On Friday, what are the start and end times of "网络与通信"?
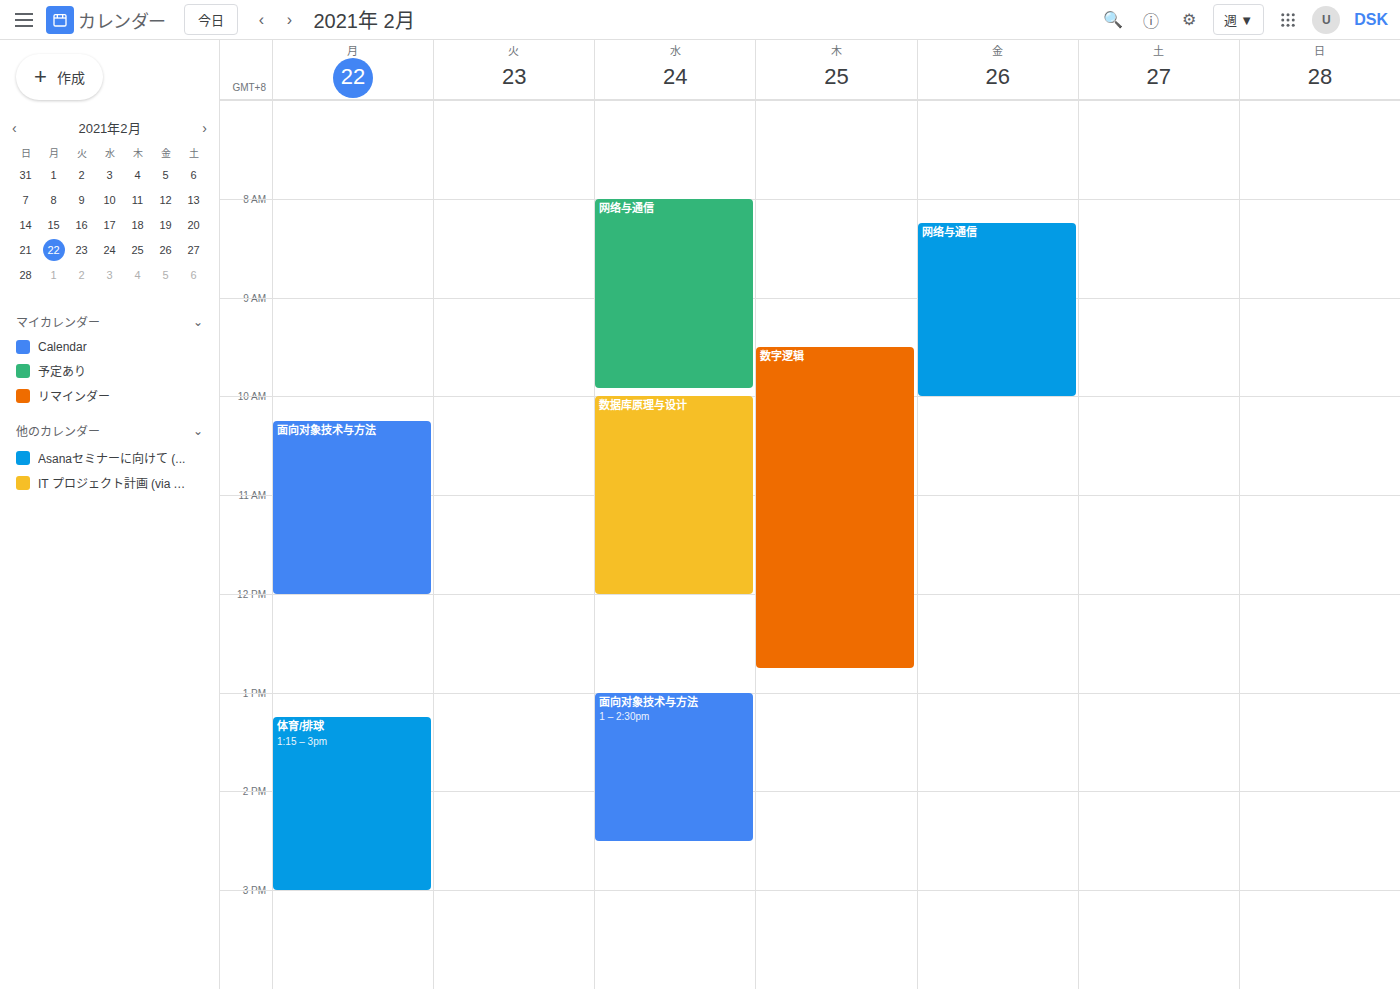
8:15 AM to 10:00 AM